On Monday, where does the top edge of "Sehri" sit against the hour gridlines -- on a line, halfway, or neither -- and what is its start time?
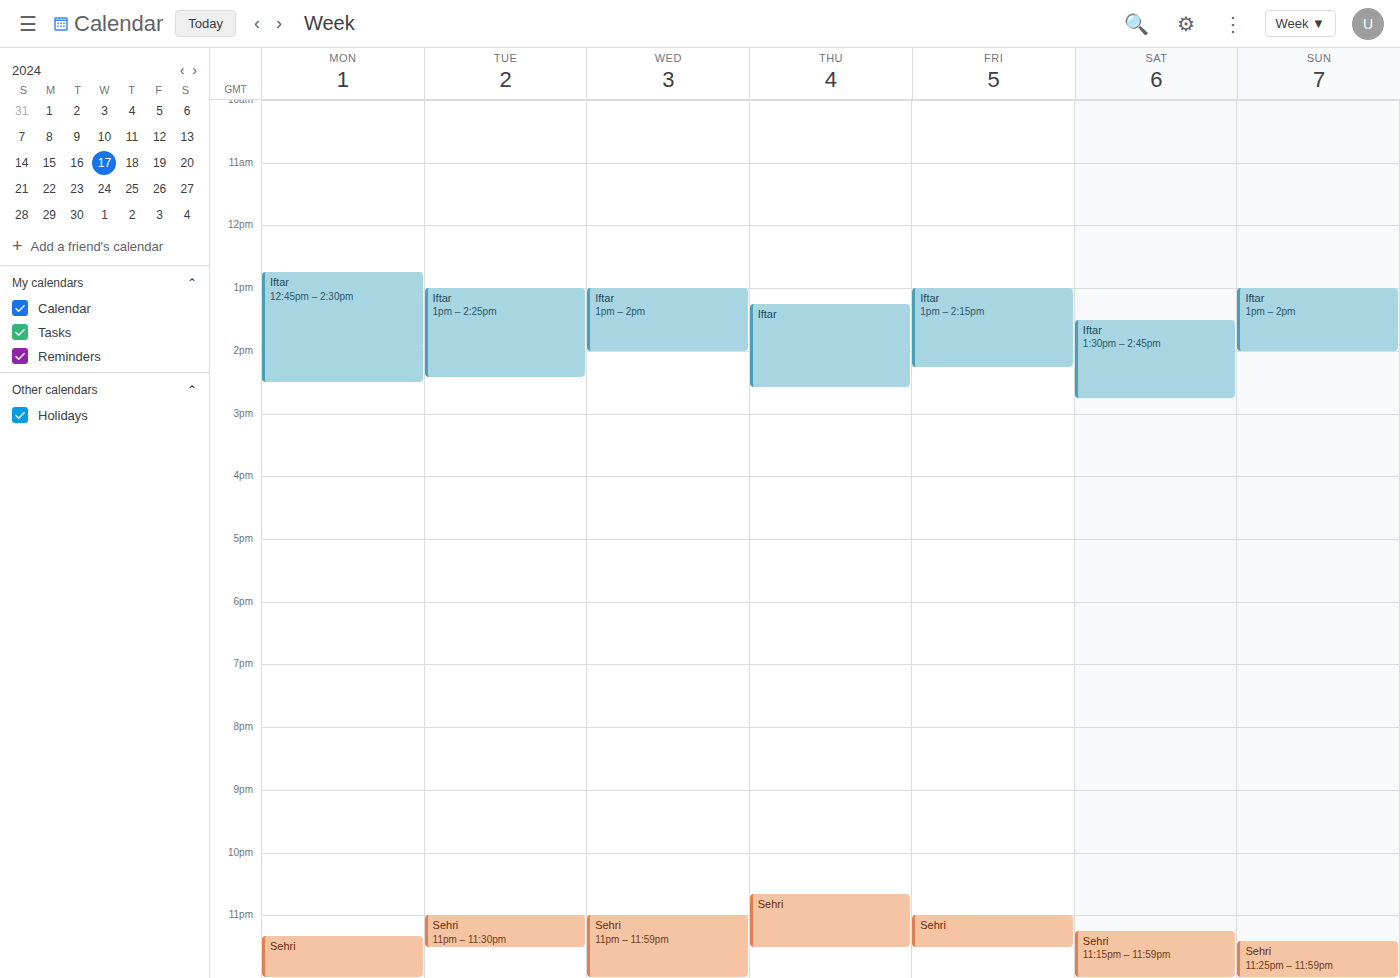
23:20 -- neither: 20 minutes below the 23:00 line and 40 minutes above the 24:00 line.